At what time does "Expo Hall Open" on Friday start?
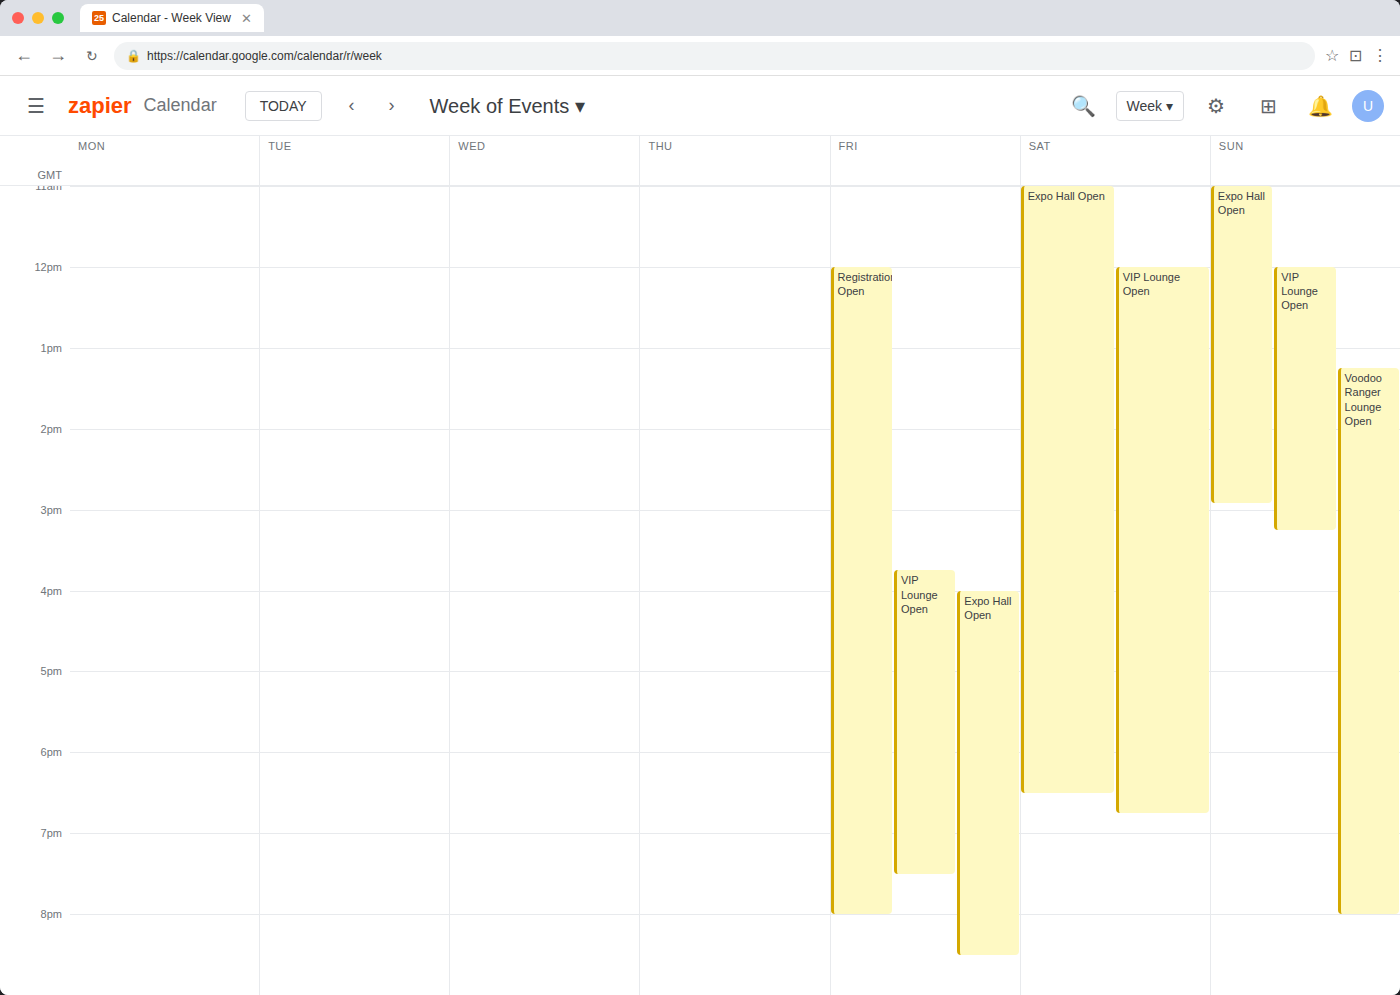
4:00 PM